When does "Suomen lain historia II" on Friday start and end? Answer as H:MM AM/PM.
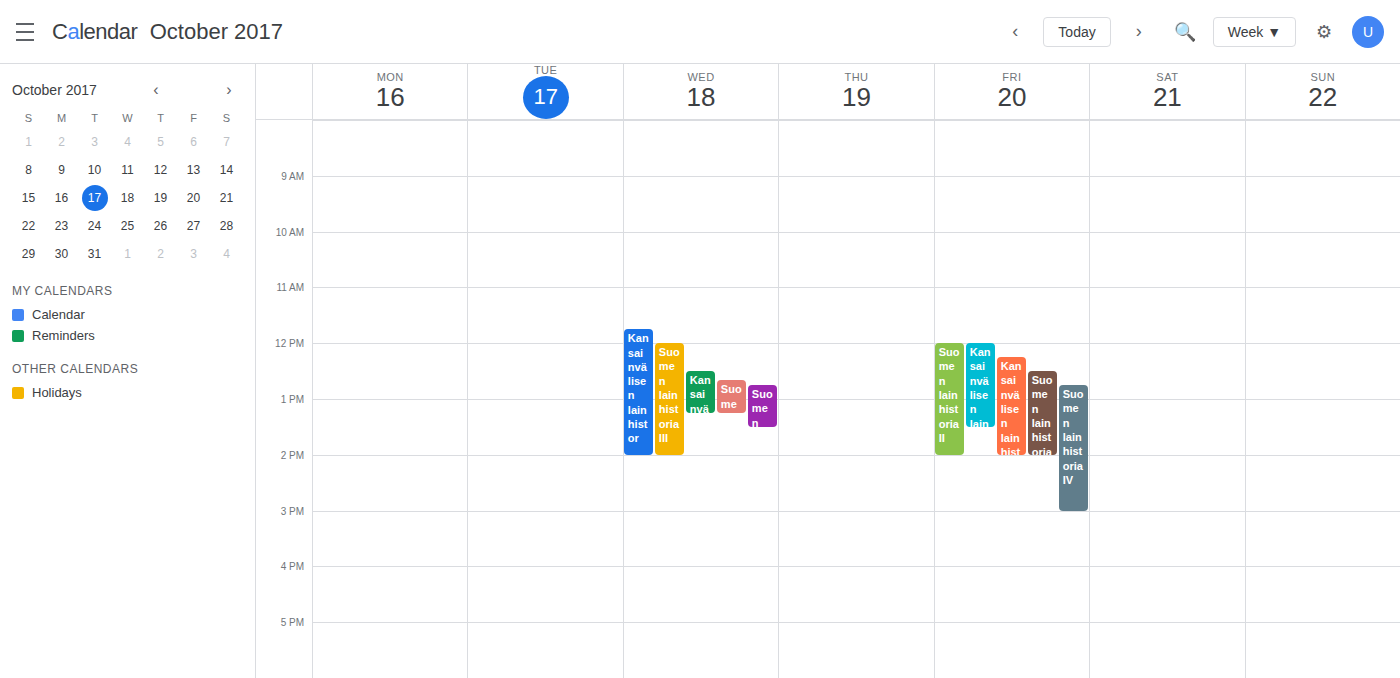
12:00 PM to 2:00 PM